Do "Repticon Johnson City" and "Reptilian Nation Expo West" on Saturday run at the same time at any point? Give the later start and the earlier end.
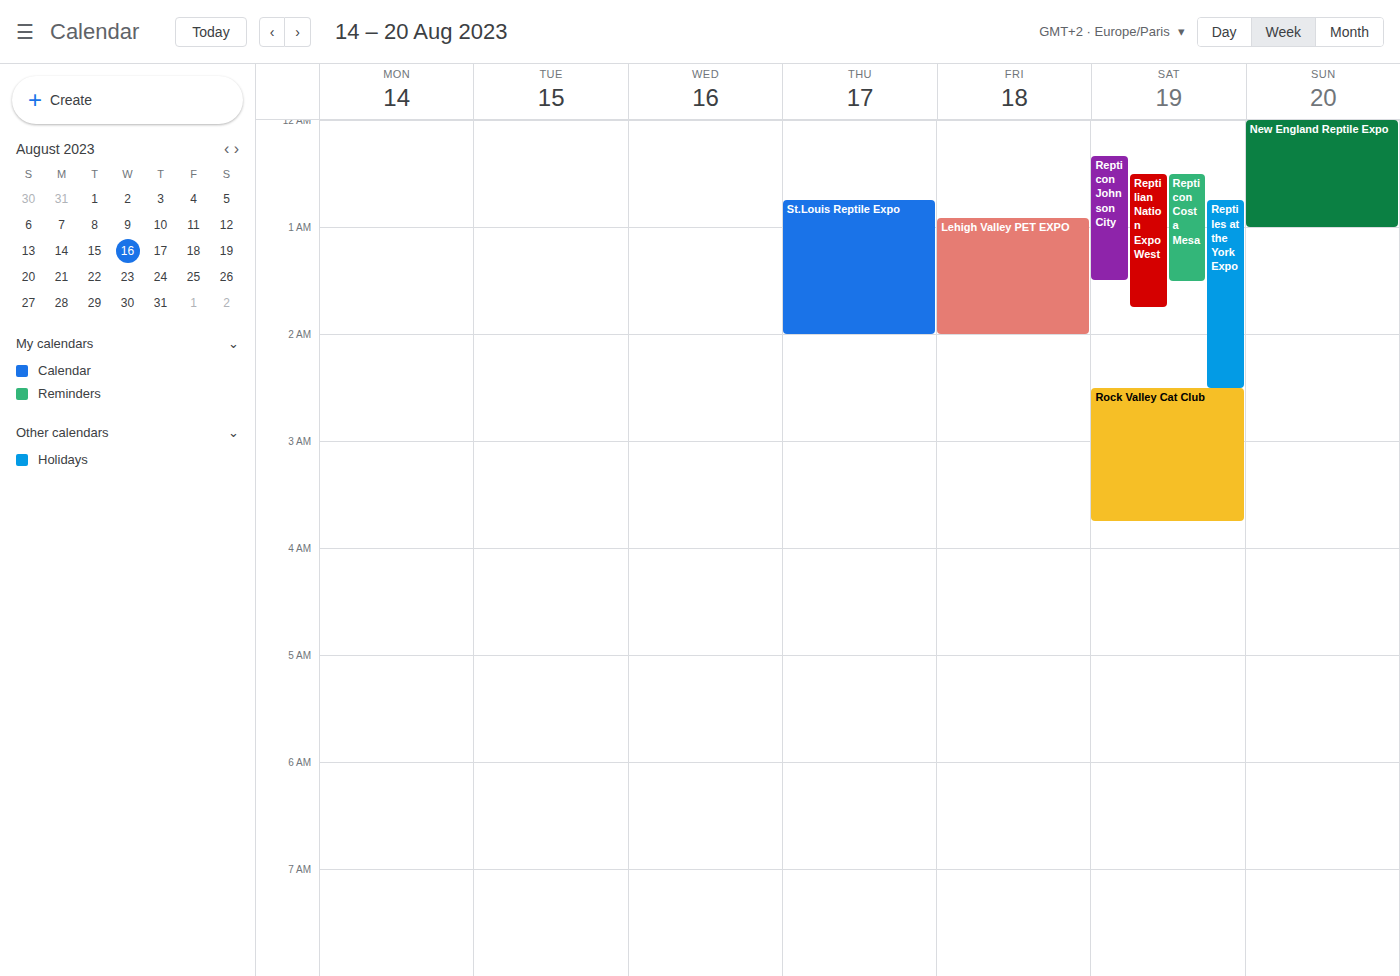
"Reptilian Nation Expo West" starts at 12:30 AM, before "Repticon Johnson City" ends at 1:30 AM -- they overlap.